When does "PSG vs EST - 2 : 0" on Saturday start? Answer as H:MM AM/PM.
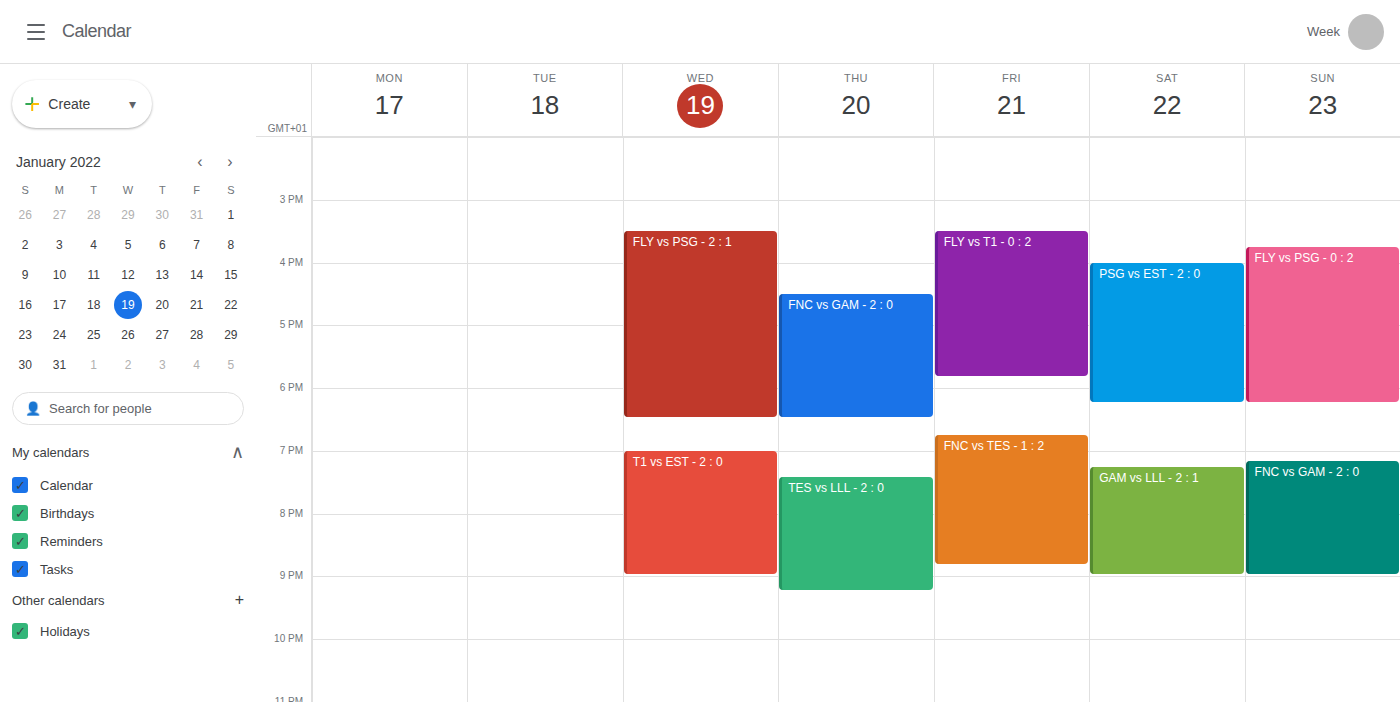
4:00 PM